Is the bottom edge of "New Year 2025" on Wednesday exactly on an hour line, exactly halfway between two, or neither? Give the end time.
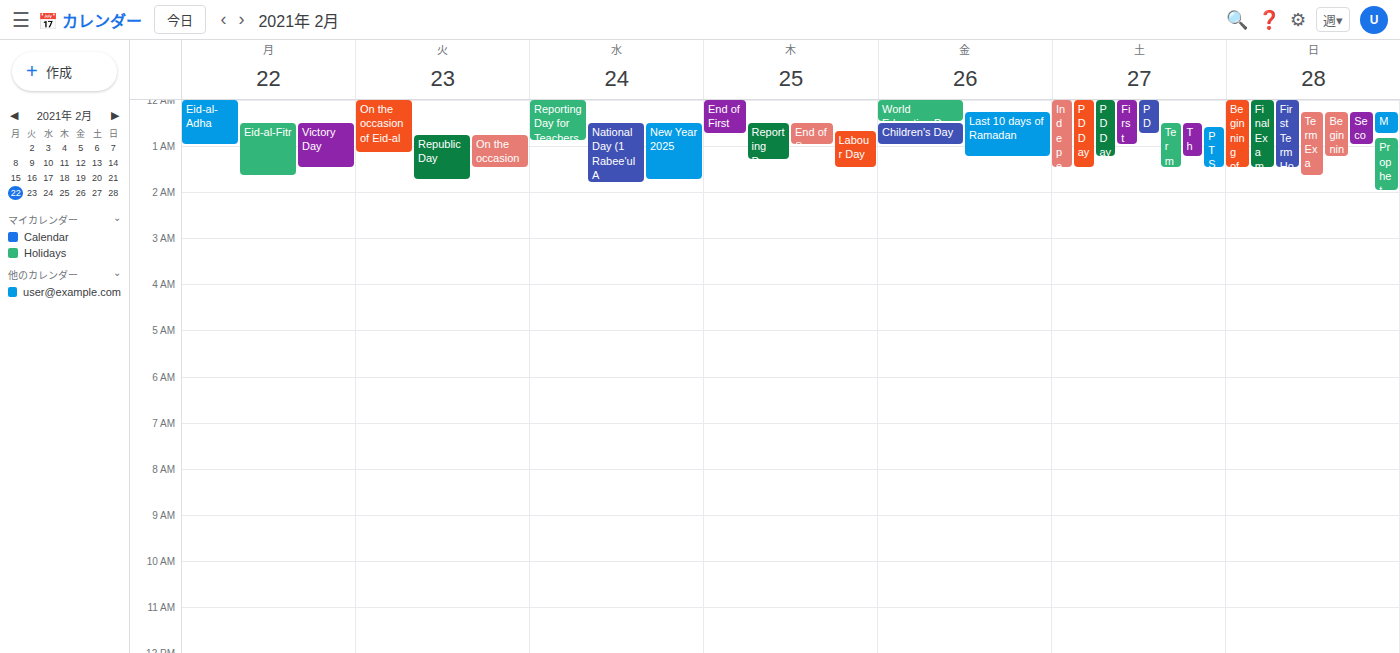
1:45 AM -- neither: three quarters of the way from the 1 AM line to the 2 AM line.